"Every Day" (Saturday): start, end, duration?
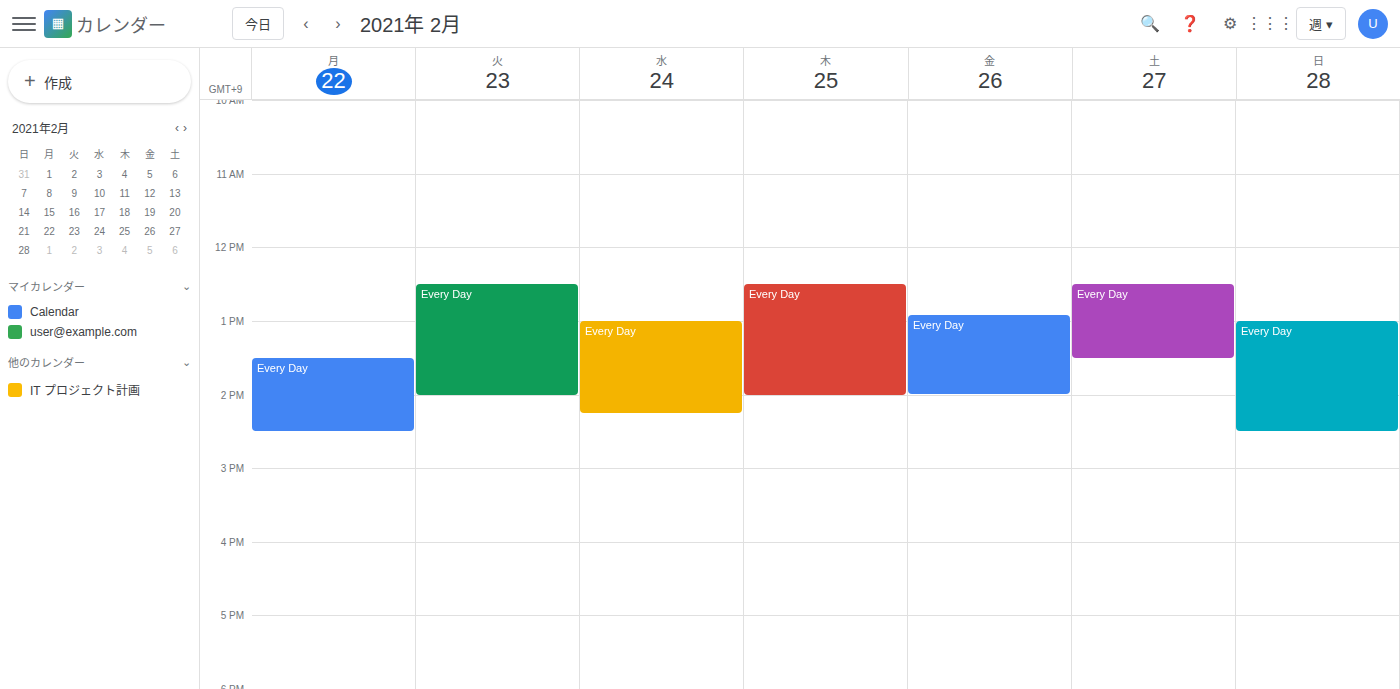
12:30 PM to 1:30 PM, 1 hour